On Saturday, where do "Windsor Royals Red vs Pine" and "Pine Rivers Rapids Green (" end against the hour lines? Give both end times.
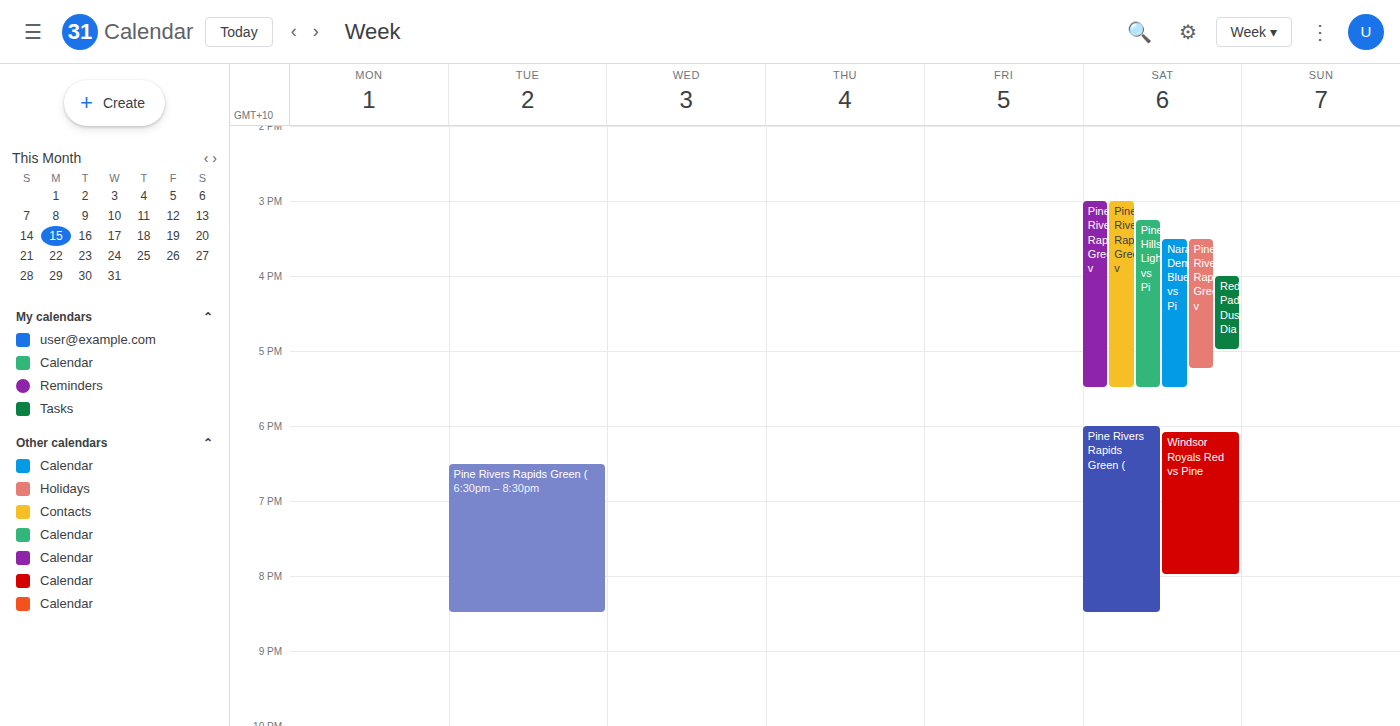
"Windsor Royals Red vs Pine": 8:00 PM, exactly on the 8 PM line. "Pine Rivers Rapids Green (": 8:30 PM, halfway between the 8 PM and 9 PM lines.